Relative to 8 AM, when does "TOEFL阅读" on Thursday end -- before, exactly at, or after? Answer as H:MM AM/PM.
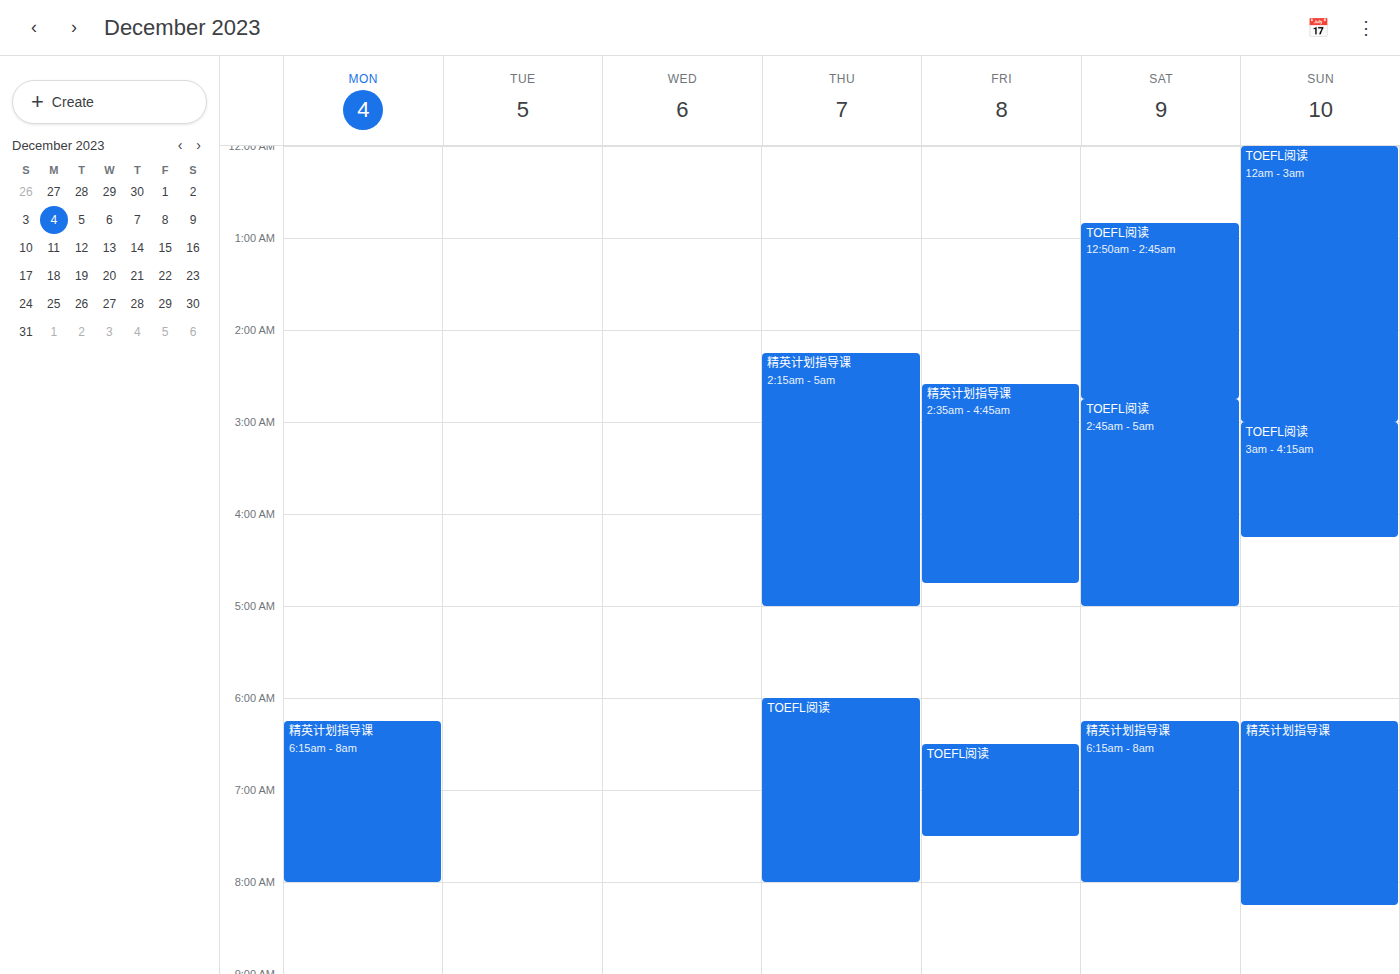
8:00 AM -- exactly at 8 AM, on the 8 AM line.